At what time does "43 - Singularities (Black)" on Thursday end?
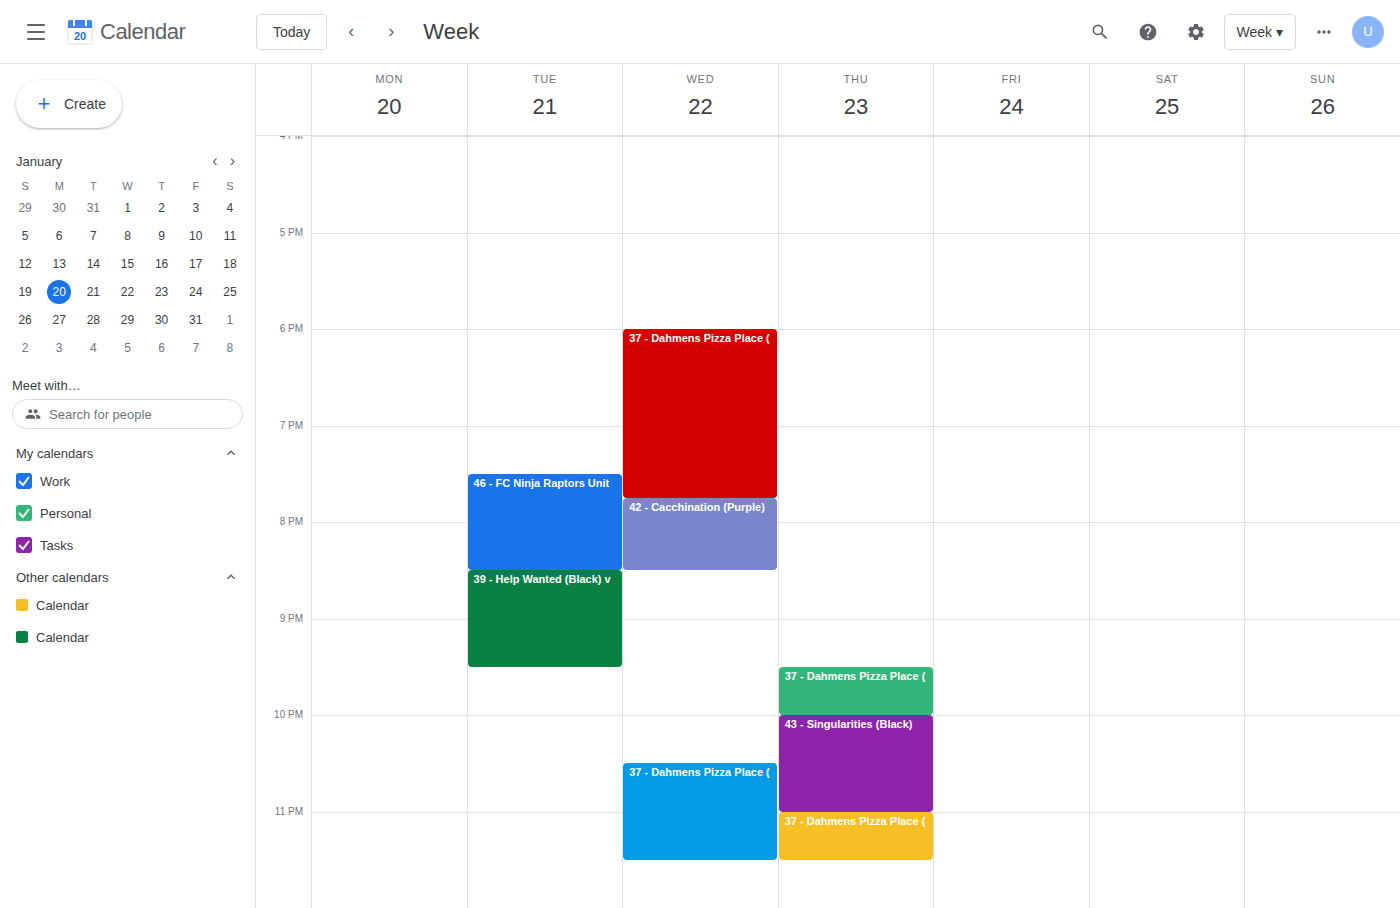
23:00